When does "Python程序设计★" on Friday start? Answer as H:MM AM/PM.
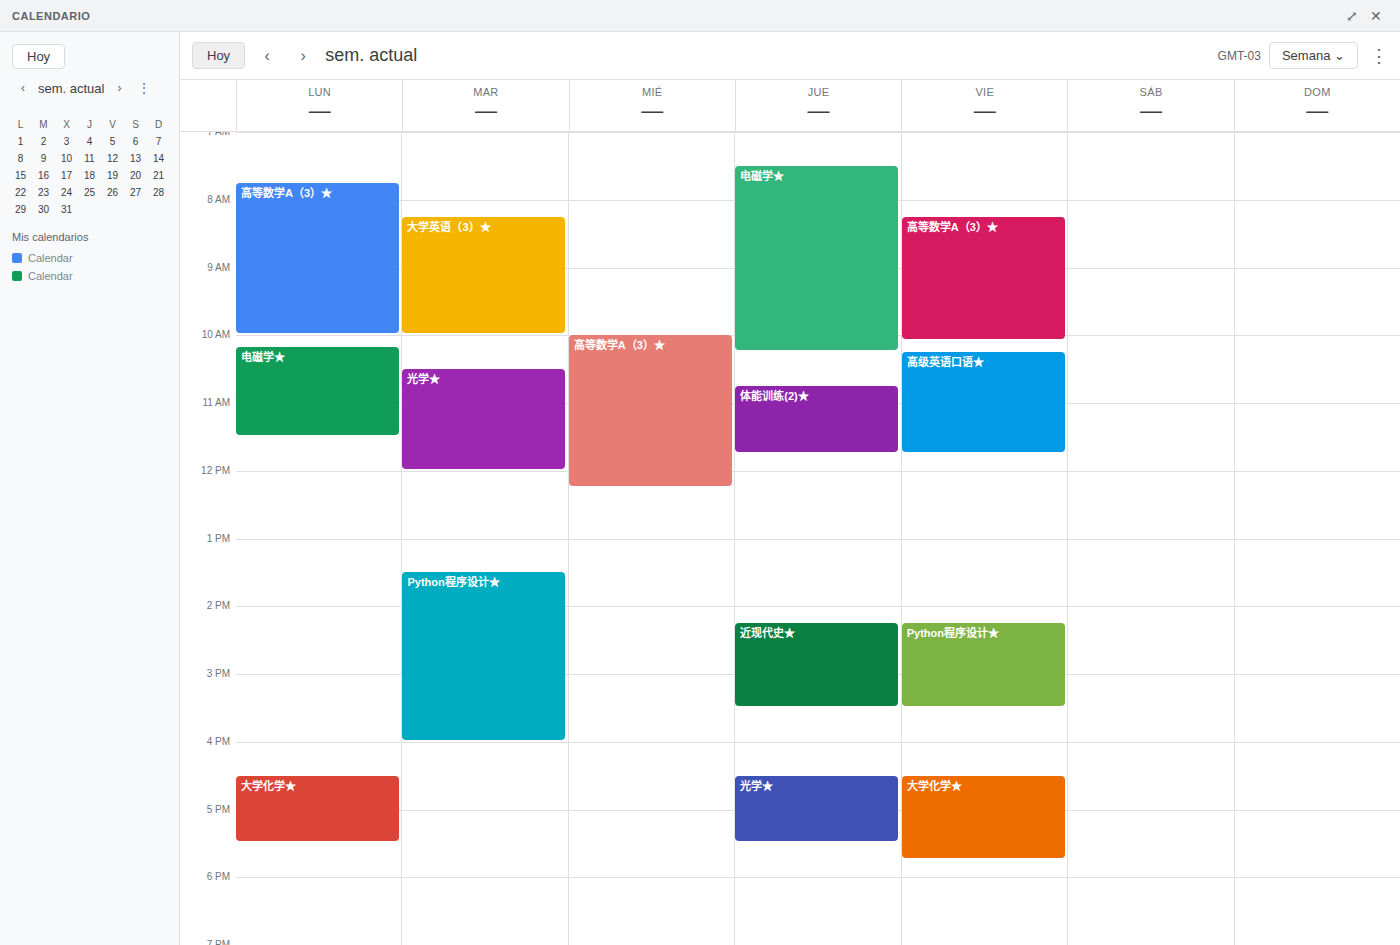
2:15 PM